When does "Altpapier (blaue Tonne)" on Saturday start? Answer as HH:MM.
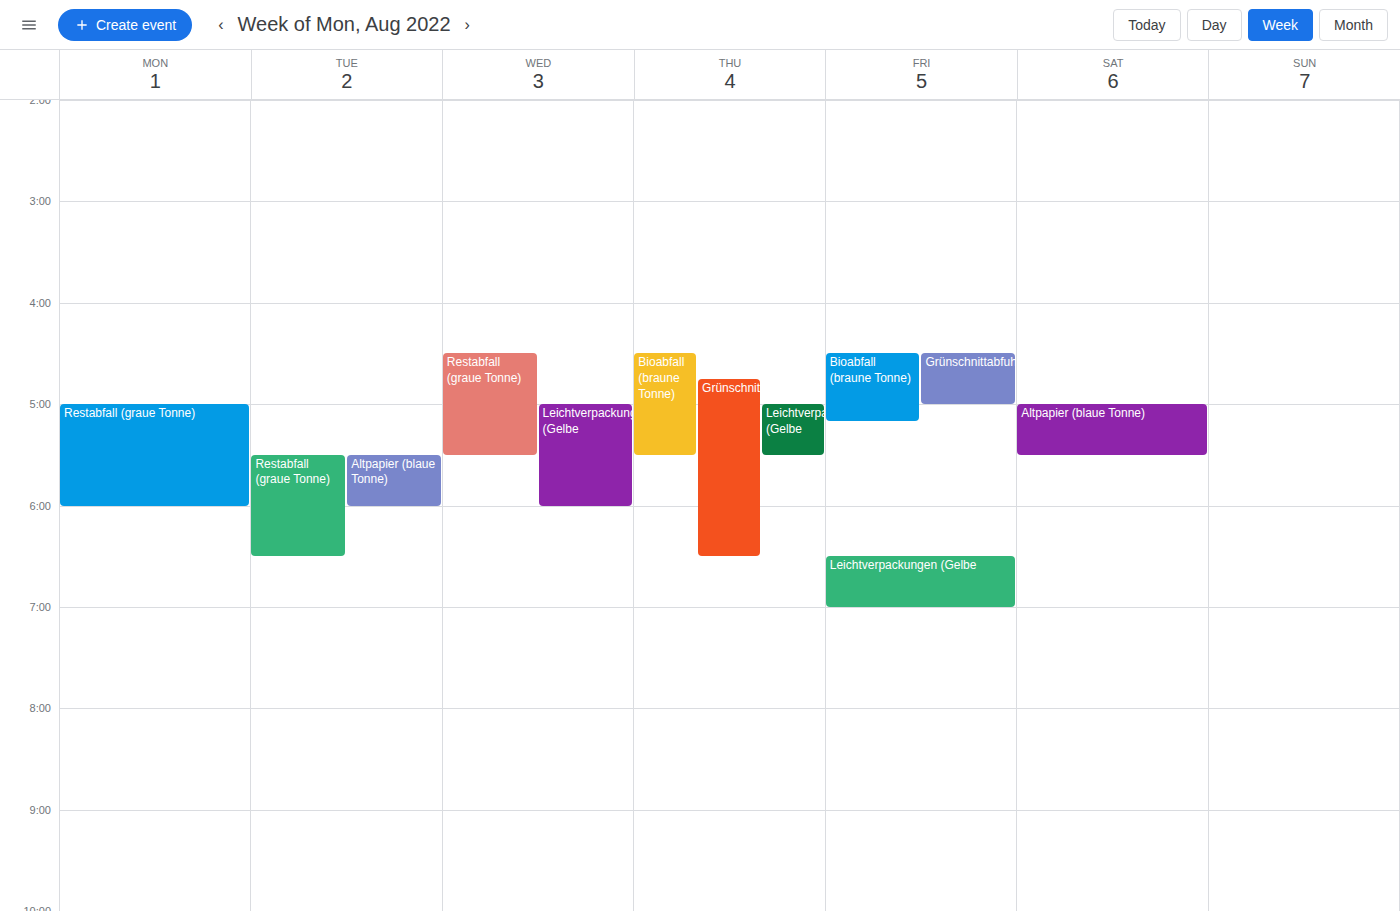
05:00